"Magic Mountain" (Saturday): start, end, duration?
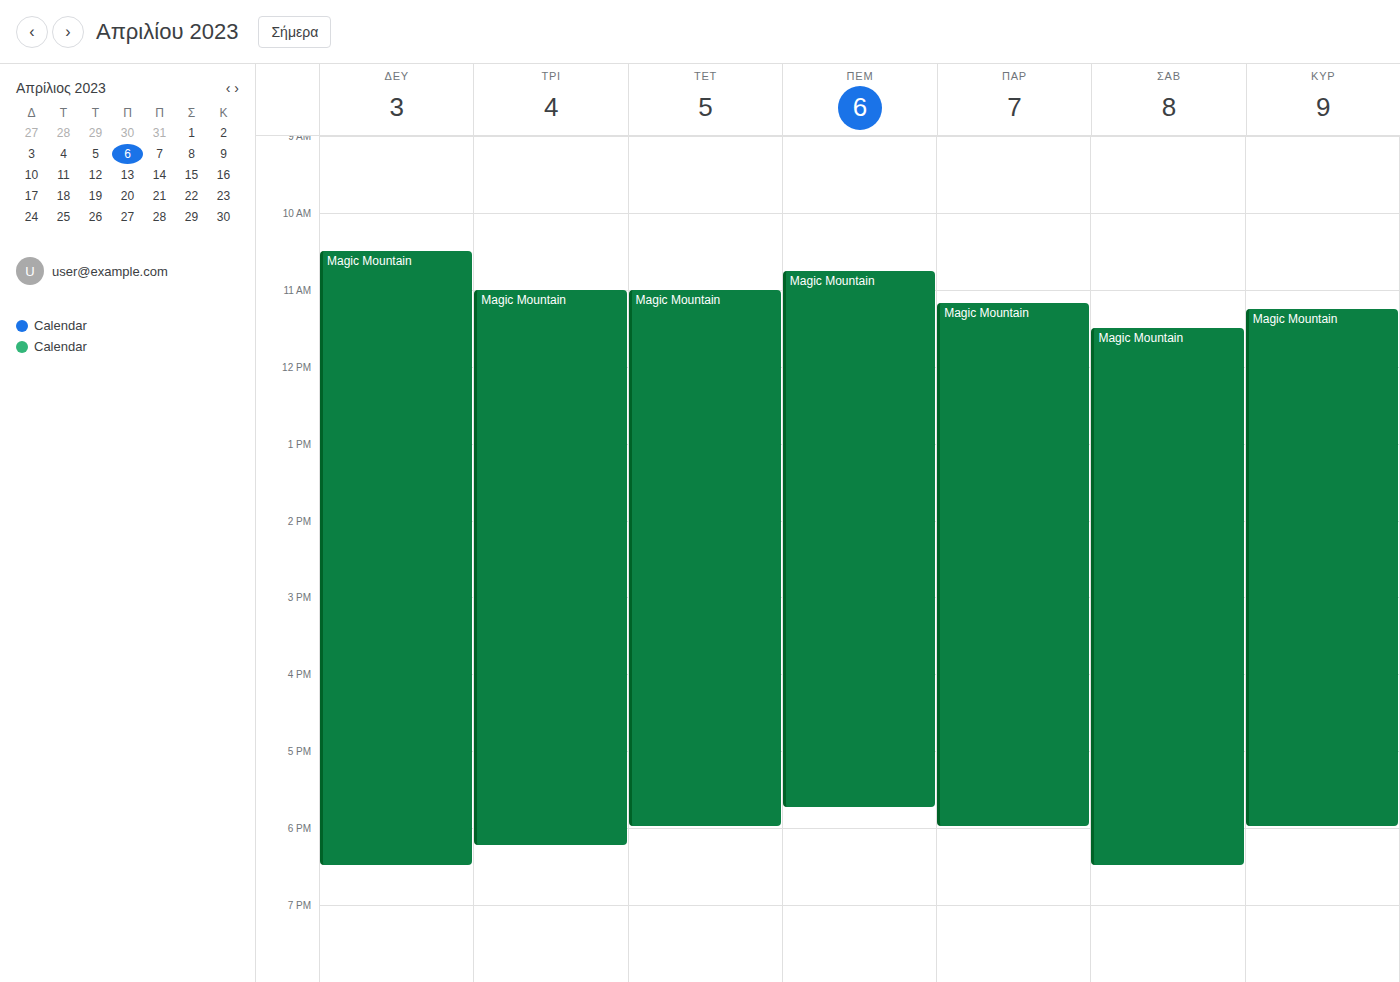
11:30 AM to 6:30 PM, 7 hours